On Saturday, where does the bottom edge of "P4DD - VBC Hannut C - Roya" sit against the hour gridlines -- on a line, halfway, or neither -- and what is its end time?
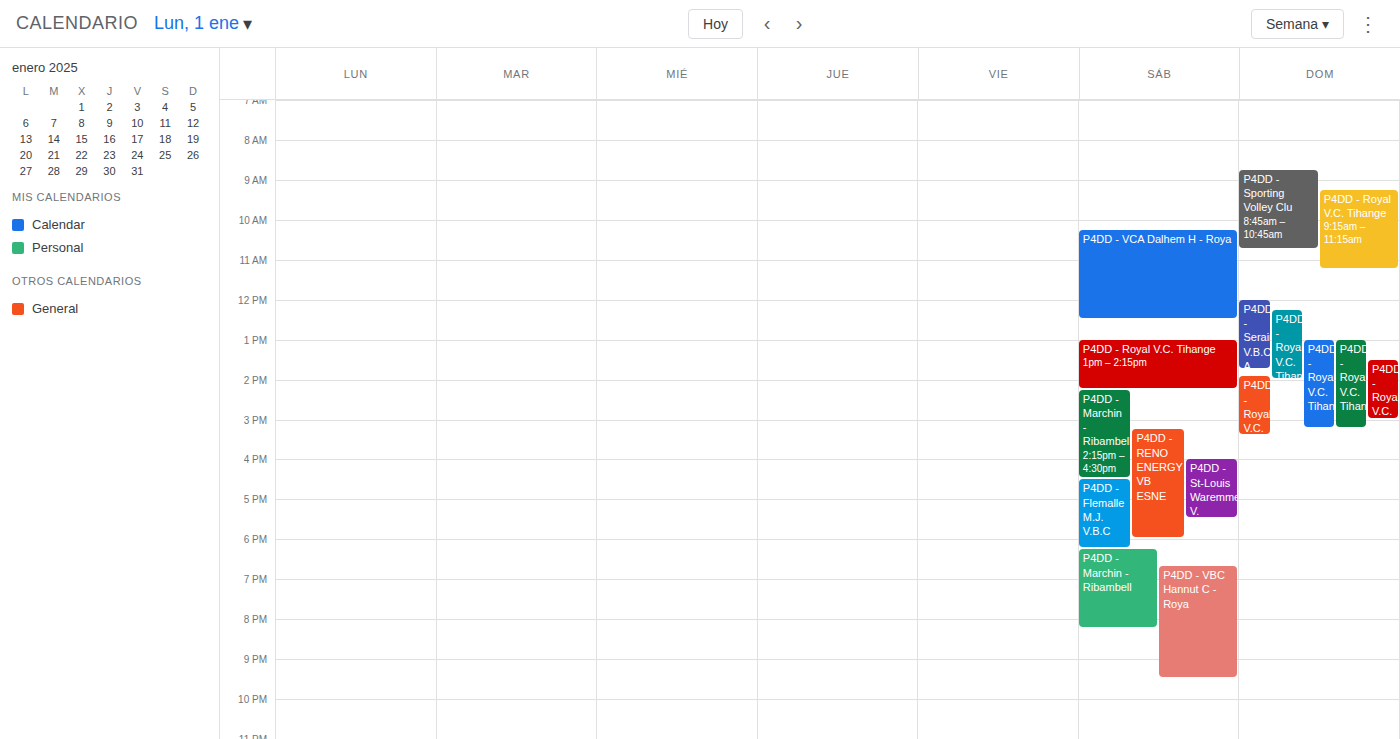
9:30 PM -- halfway between the 9 PM and 10 PM lines.